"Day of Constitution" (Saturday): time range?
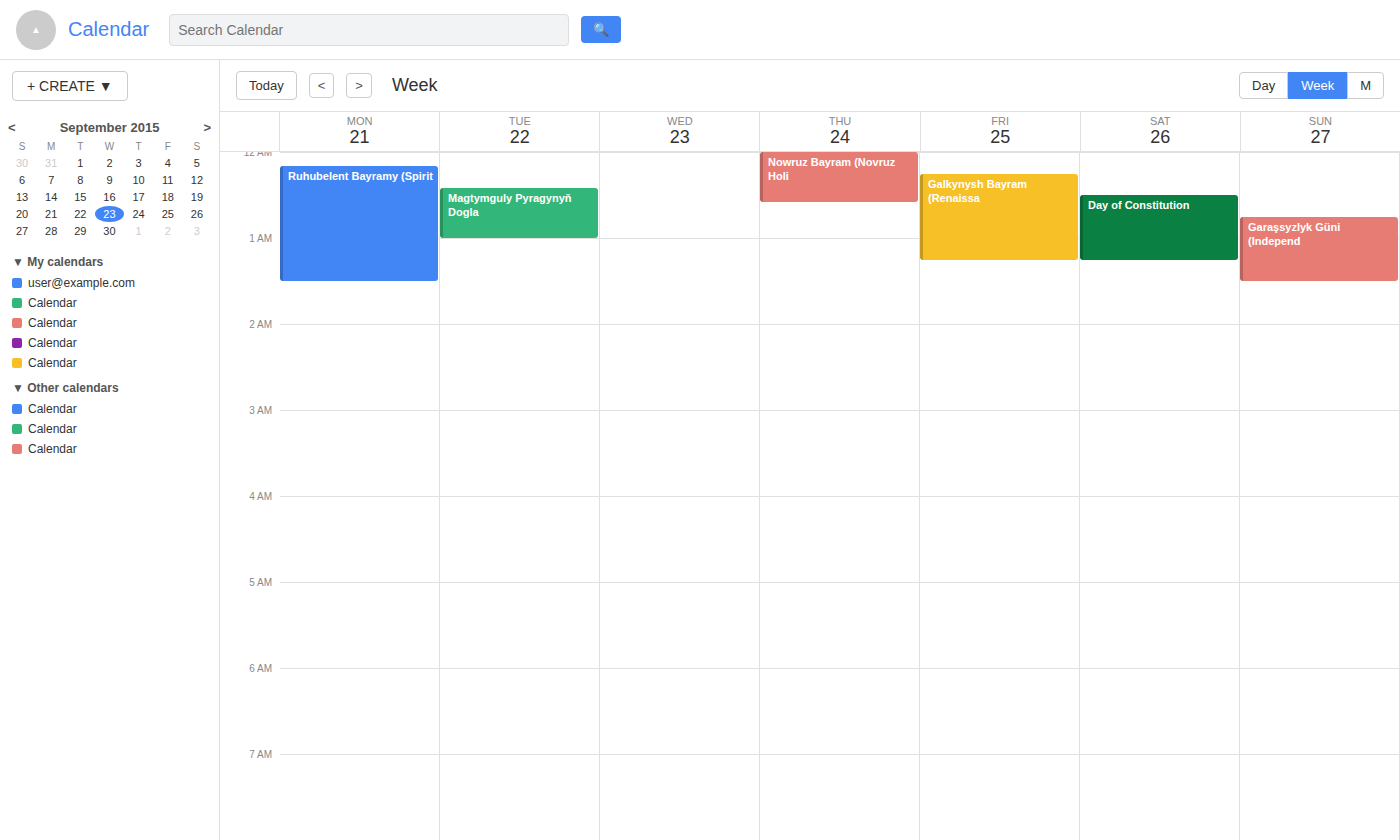
12:30 AM to 1:15 AM